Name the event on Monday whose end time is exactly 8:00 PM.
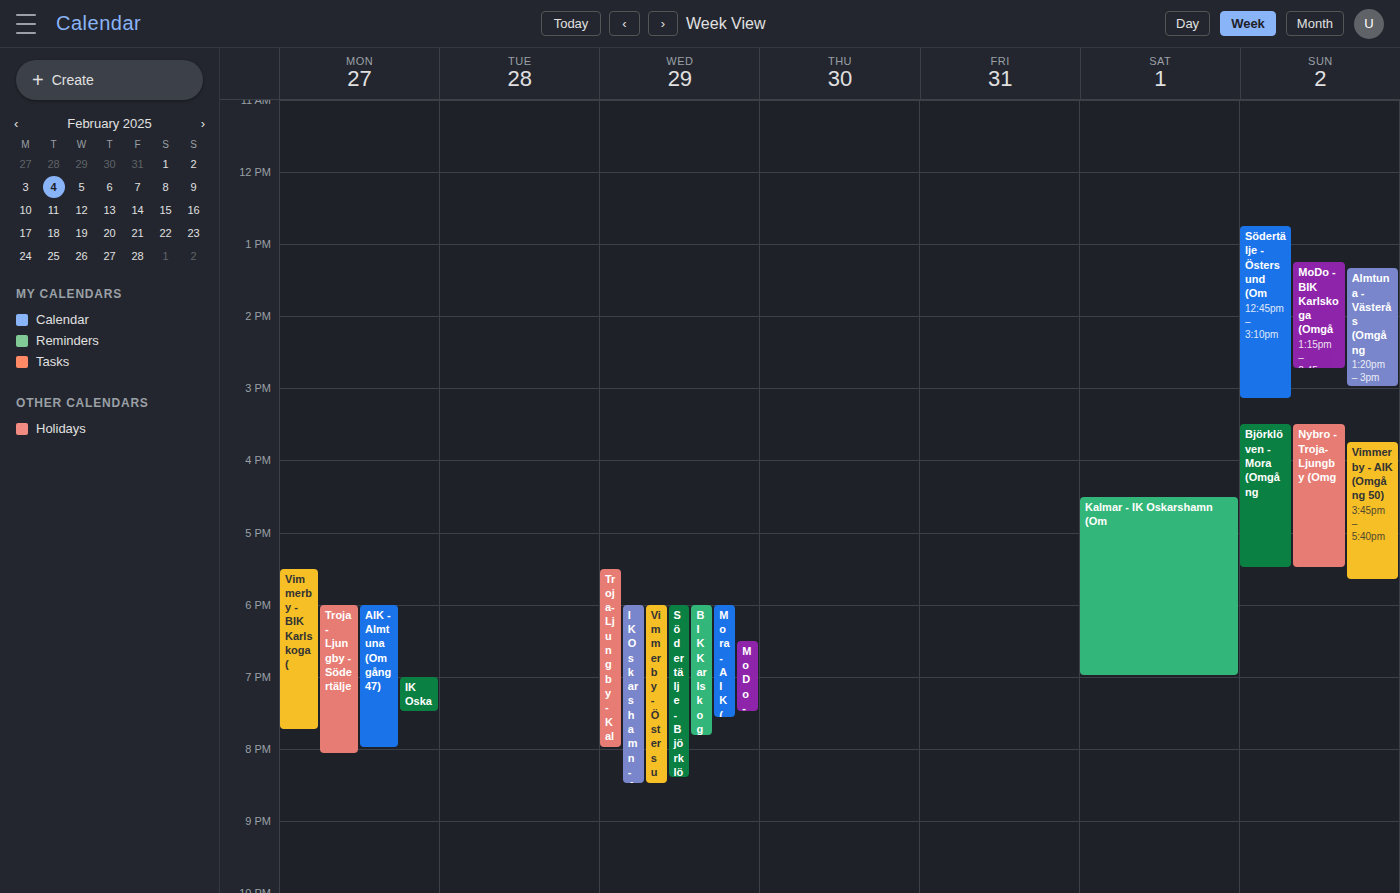
"AIK - Almtuna (Omgång 47)"